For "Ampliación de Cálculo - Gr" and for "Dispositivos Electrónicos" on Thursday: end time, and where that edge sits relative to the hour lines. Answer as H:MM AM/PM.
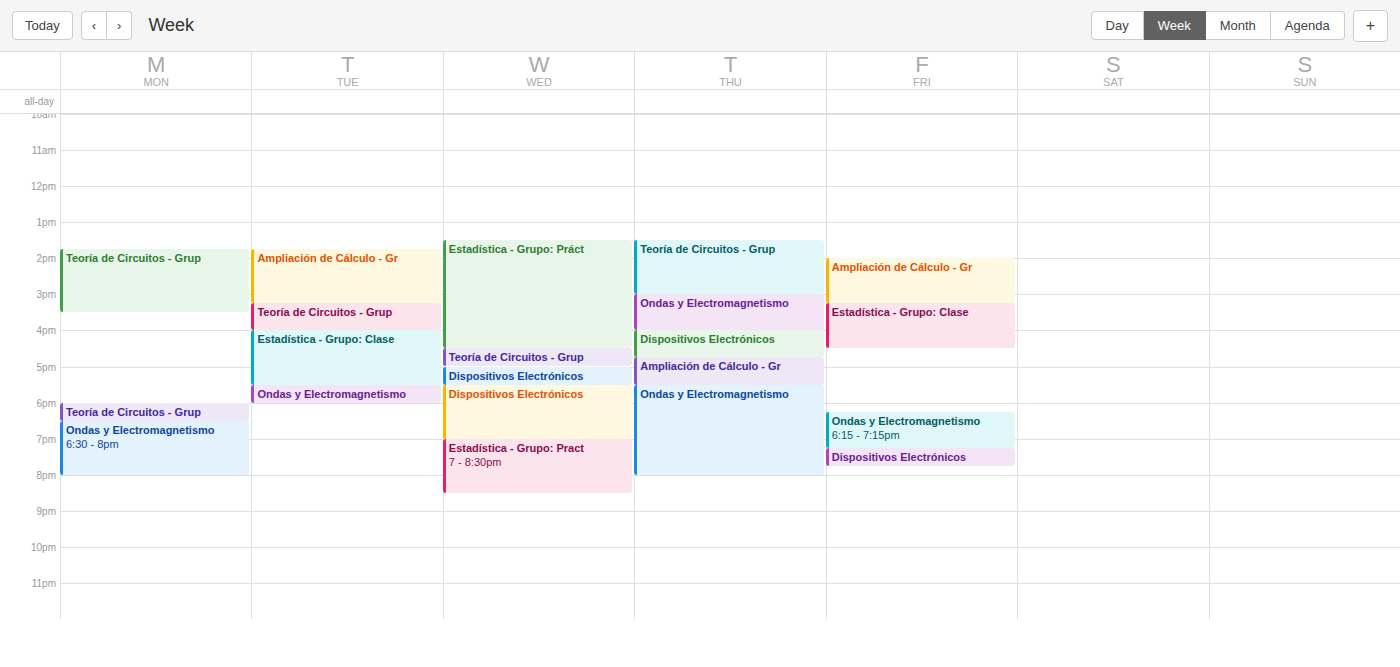
"Ampliación de Cálculo - Gr": 5:30 PM, halfway between the 5 PM and 6 PM lines. "Dispositivos Electrónicos": 4:45 PM, neither: three quarters of the way from the 4 PM line to the 5 PM line.